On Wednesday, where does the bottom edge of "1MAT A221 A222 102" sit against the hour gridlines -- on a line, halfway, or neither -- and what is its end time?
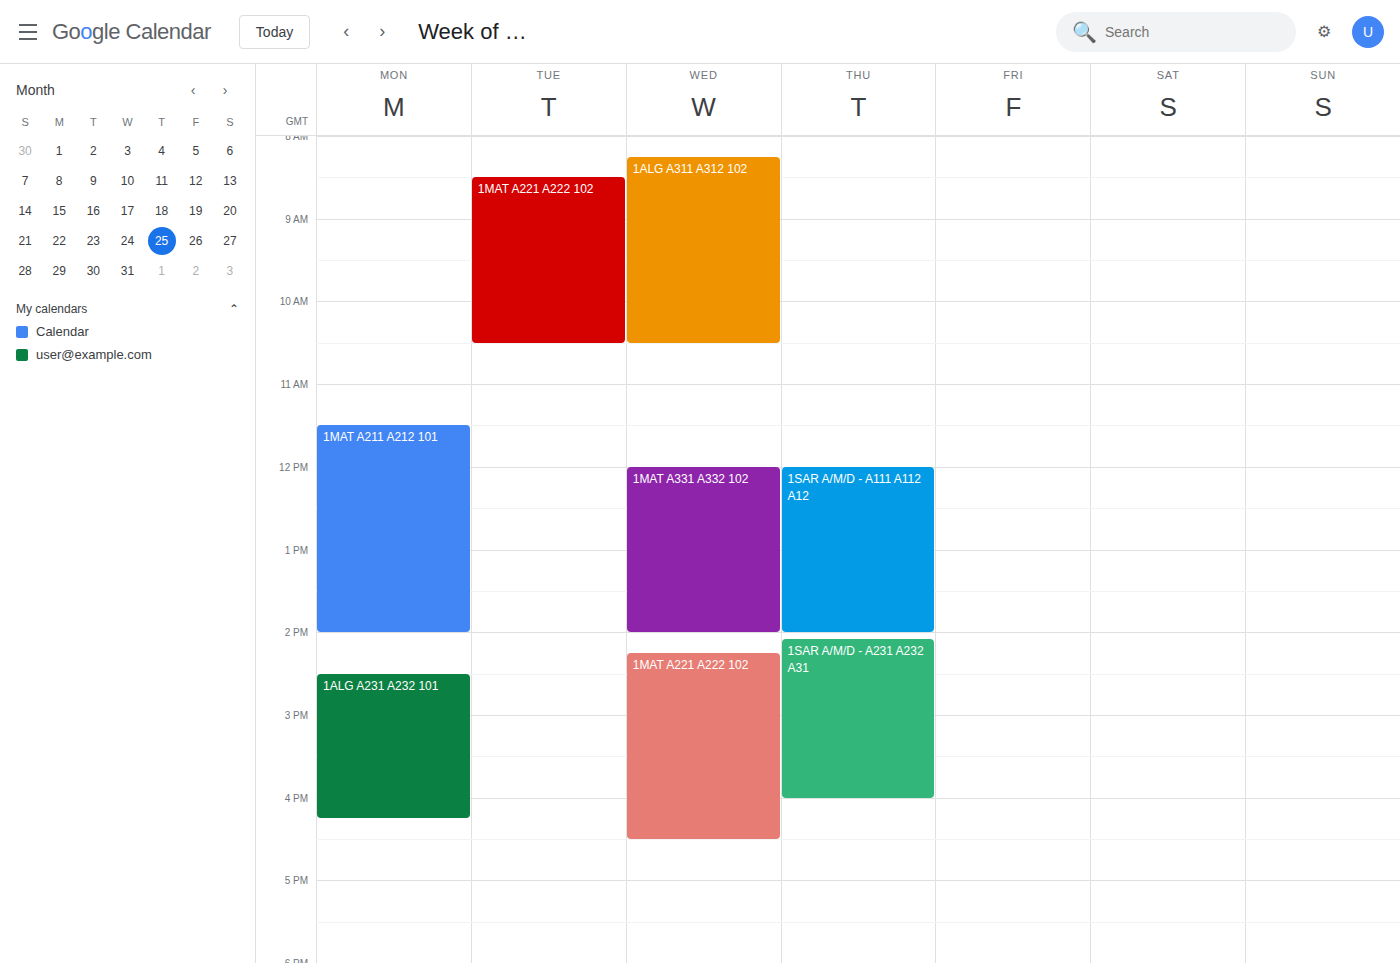
4:30 PM -- halfway between the 4 PM and 5 PM lines.